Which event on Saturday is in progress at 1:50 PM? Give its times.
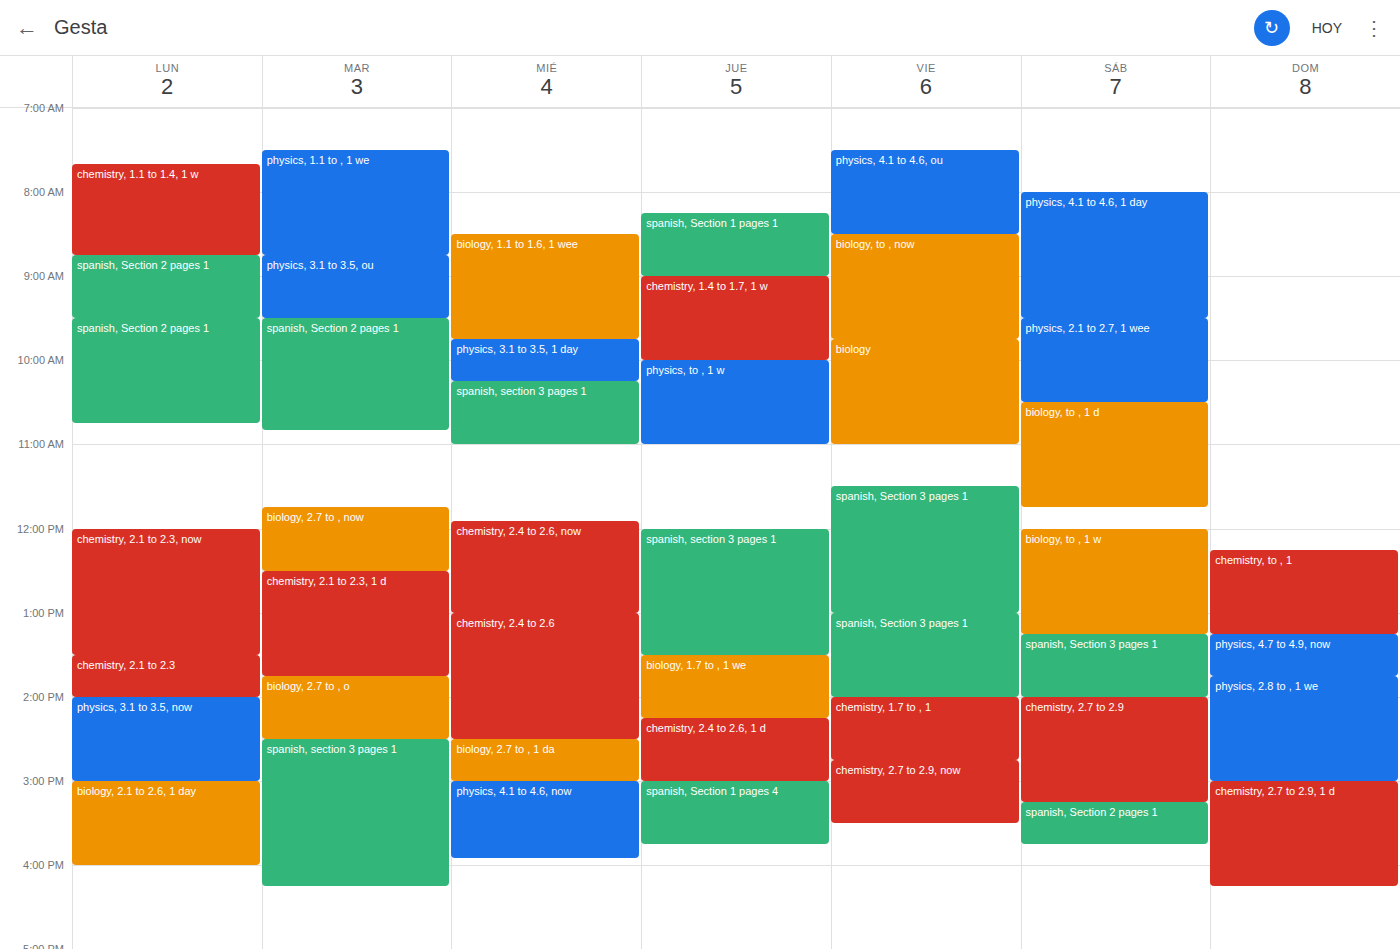
"spanish, Section 3 pages 1", 1:15 PM to 2:00 PM